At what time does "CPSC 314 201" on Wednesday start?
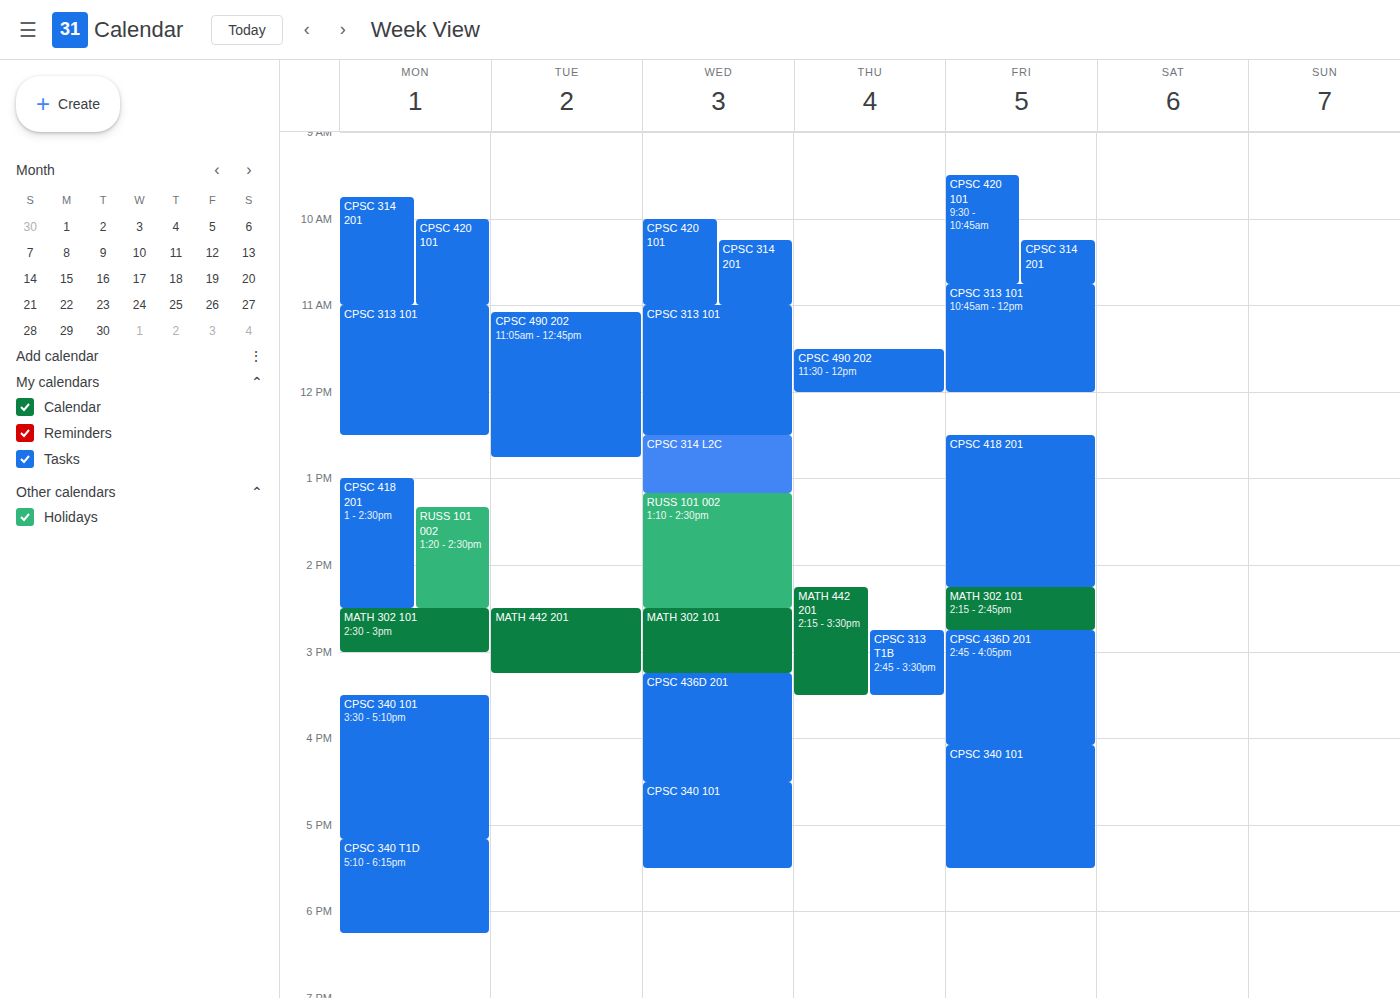
10:15 AM